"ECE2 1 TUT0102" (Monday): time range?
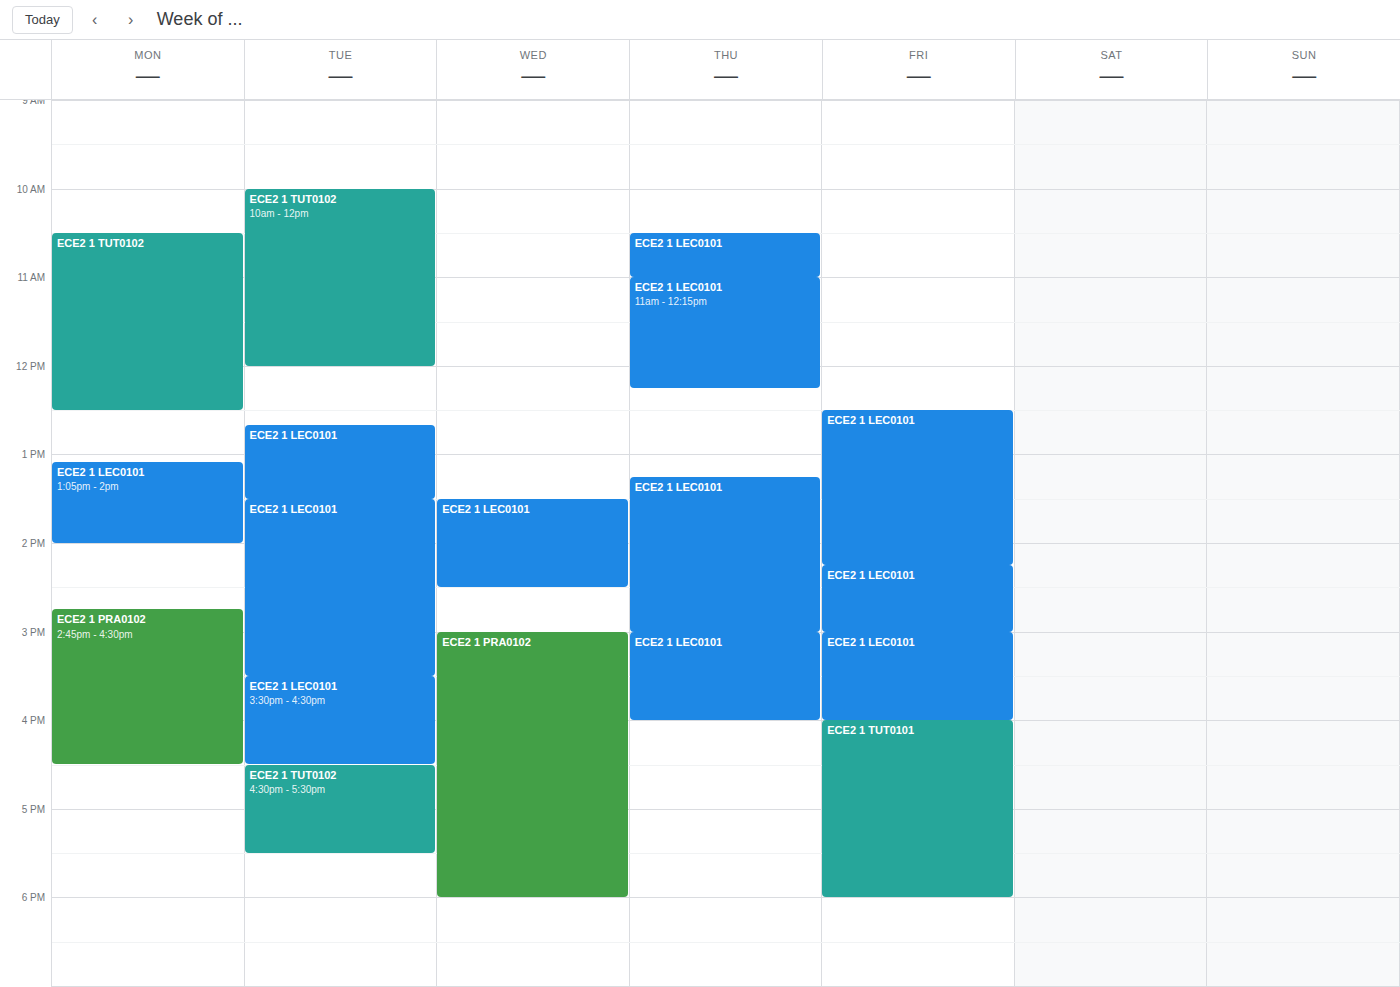
10:30 AM to 12:30 PM